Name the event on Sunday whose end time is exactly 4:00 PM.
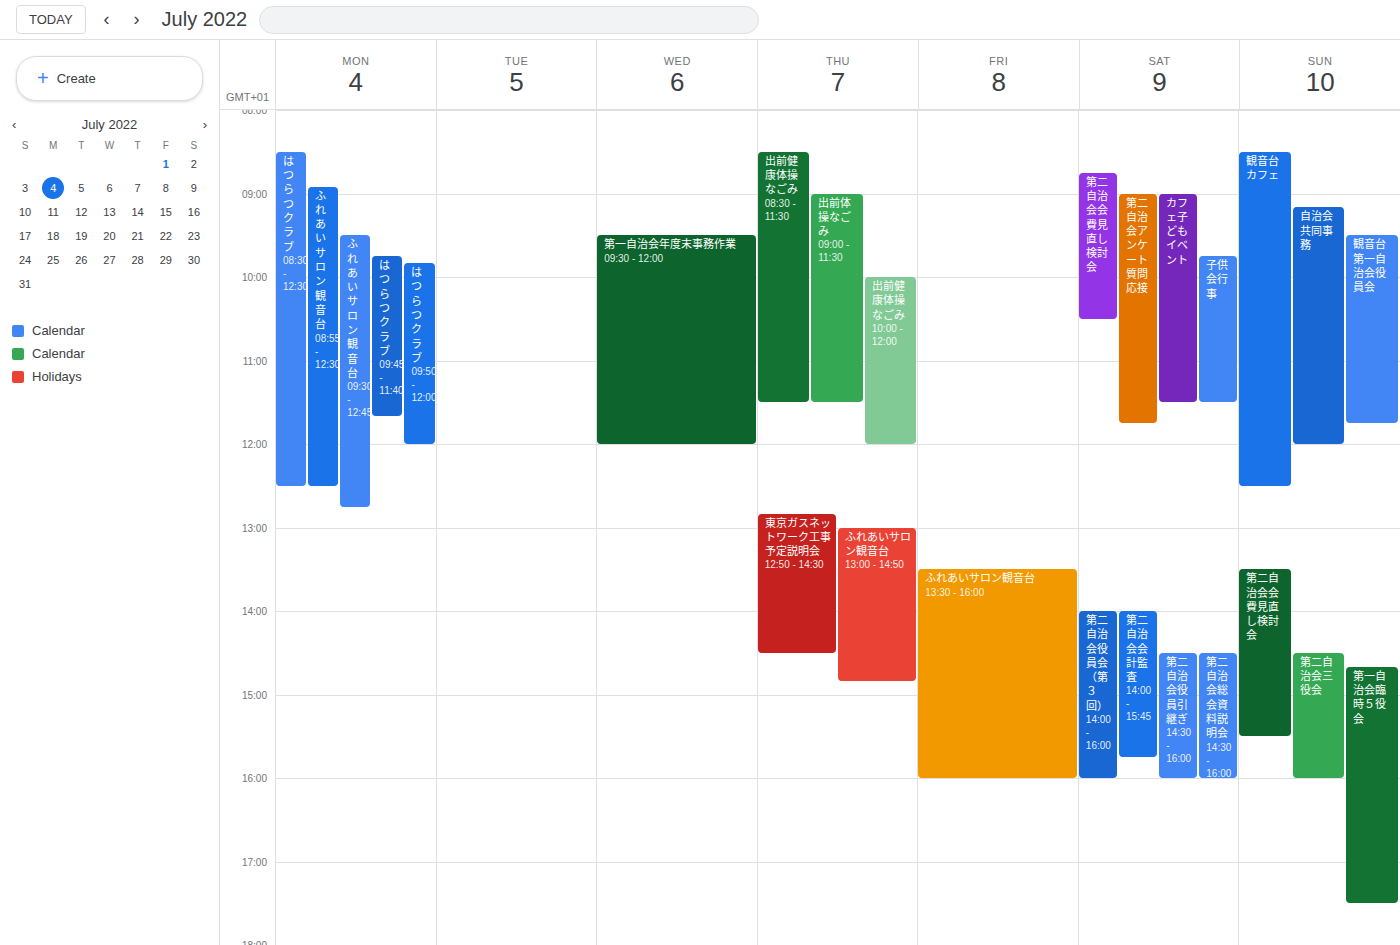
"第二自治会三役会"